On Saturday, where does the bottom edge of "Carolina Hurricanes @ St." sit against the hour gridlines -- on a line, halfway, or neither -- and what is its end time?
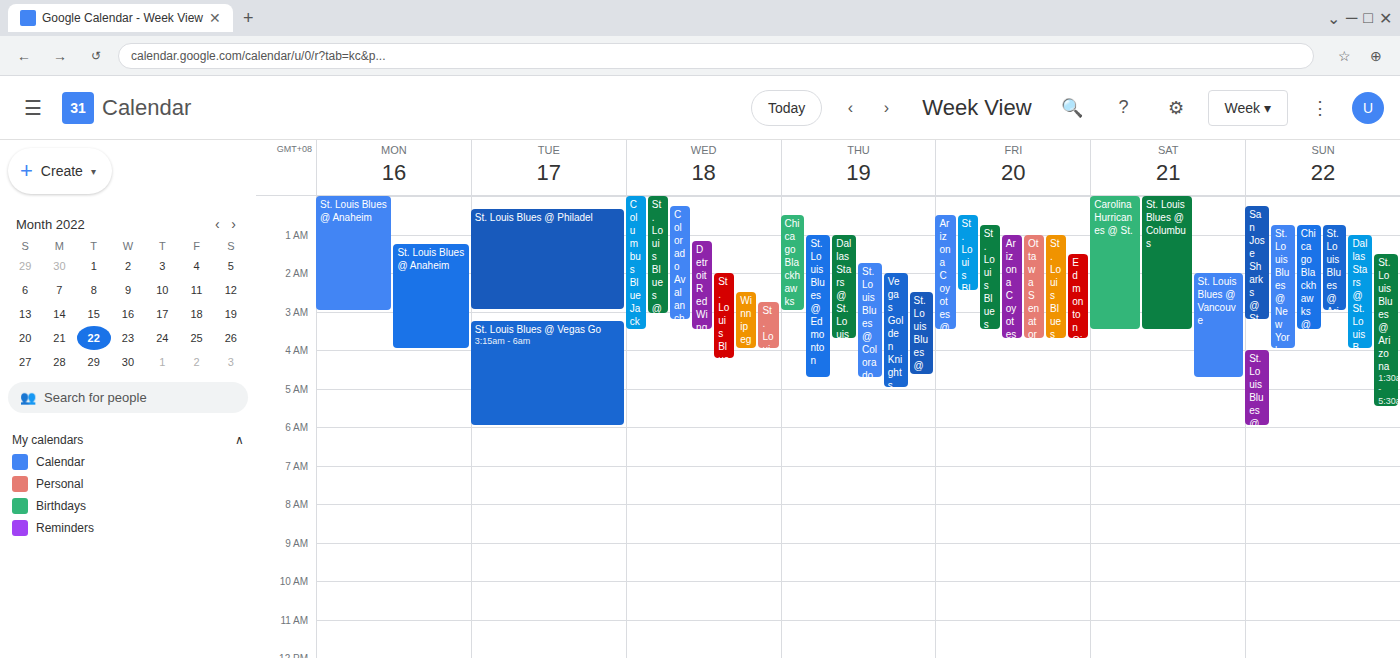
3:30 AM -- halfway between the 3 AM and 4 AM lines.